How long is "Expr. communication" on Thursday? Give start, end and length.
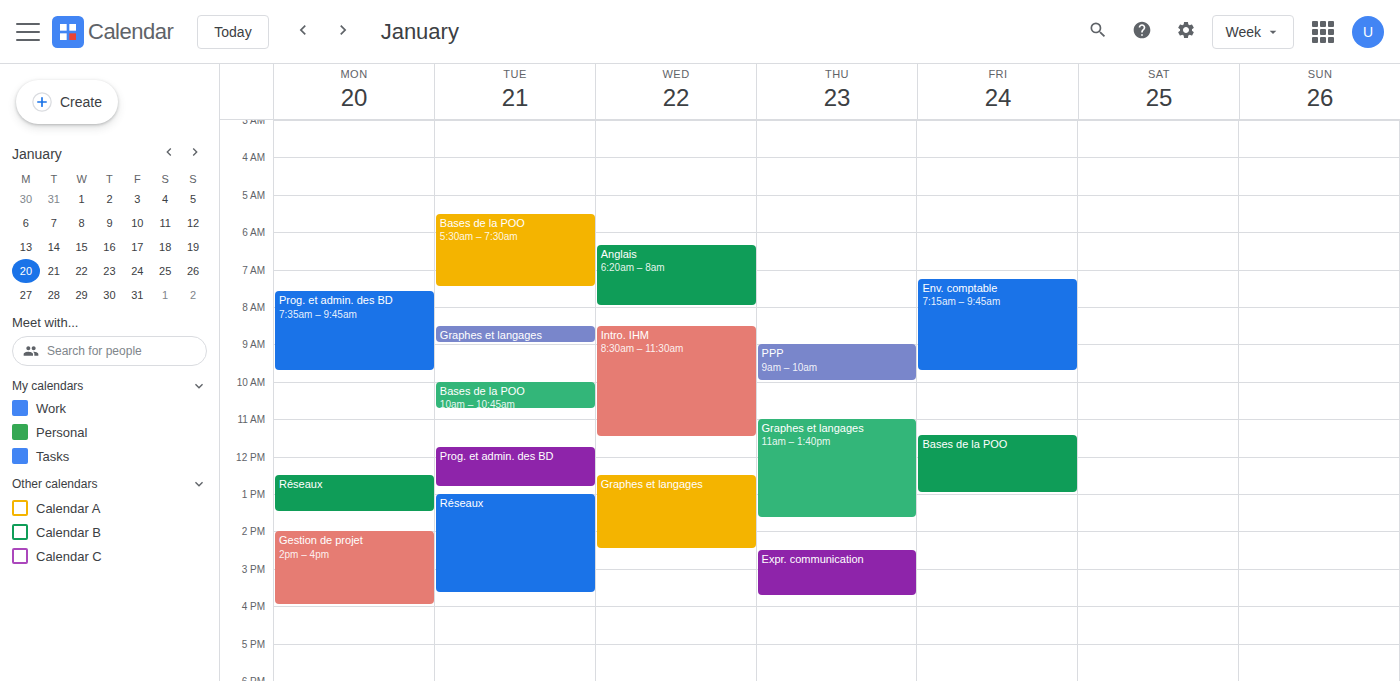
2:30 PM to 3:45 PM, 1 hour 15 minutes